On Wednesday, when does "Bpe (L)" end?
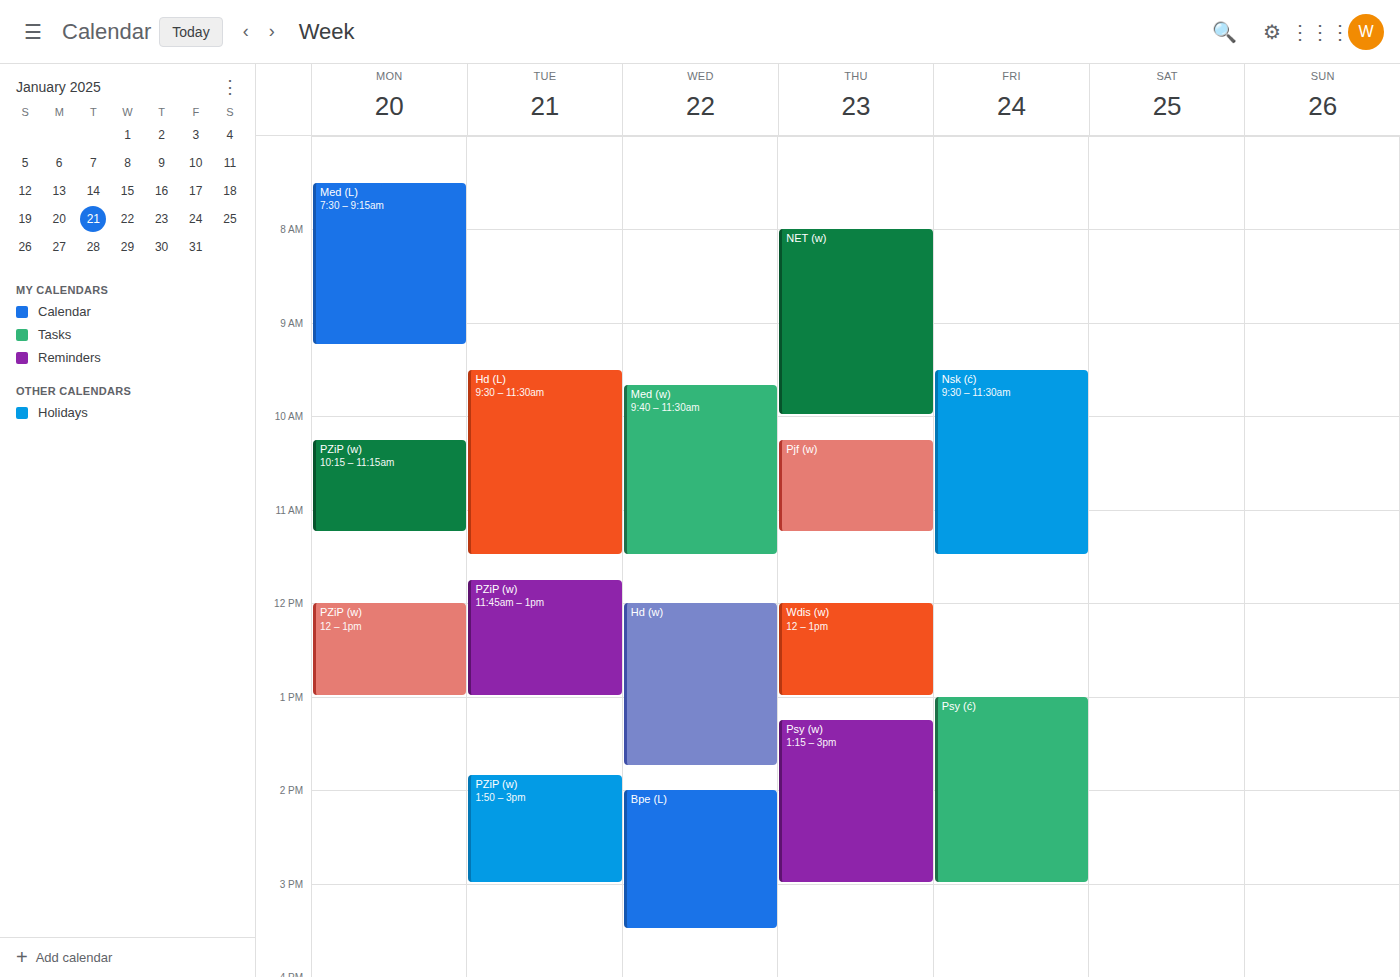
3:30 PM